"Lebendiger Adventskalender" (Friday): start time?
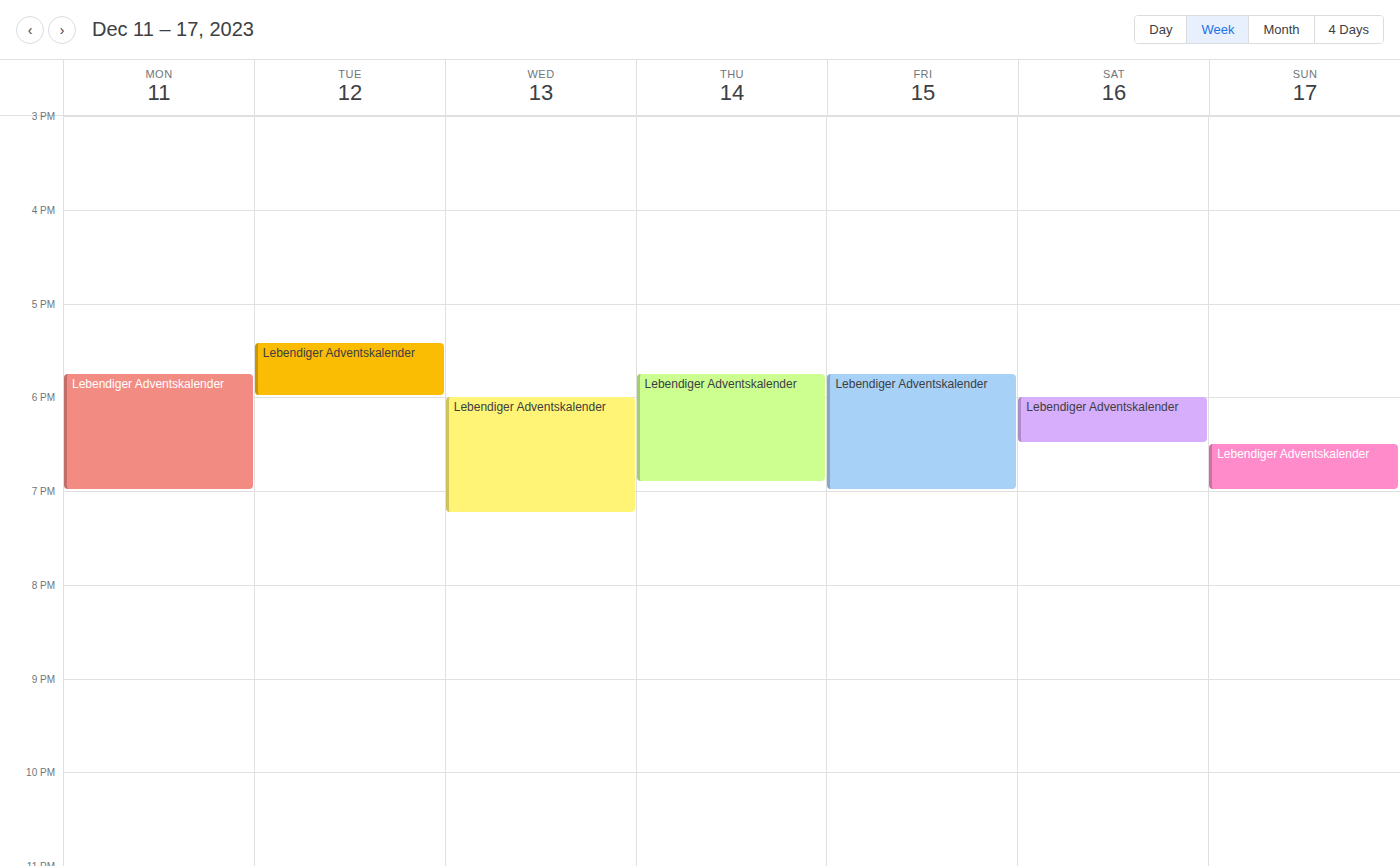
5:45 PM